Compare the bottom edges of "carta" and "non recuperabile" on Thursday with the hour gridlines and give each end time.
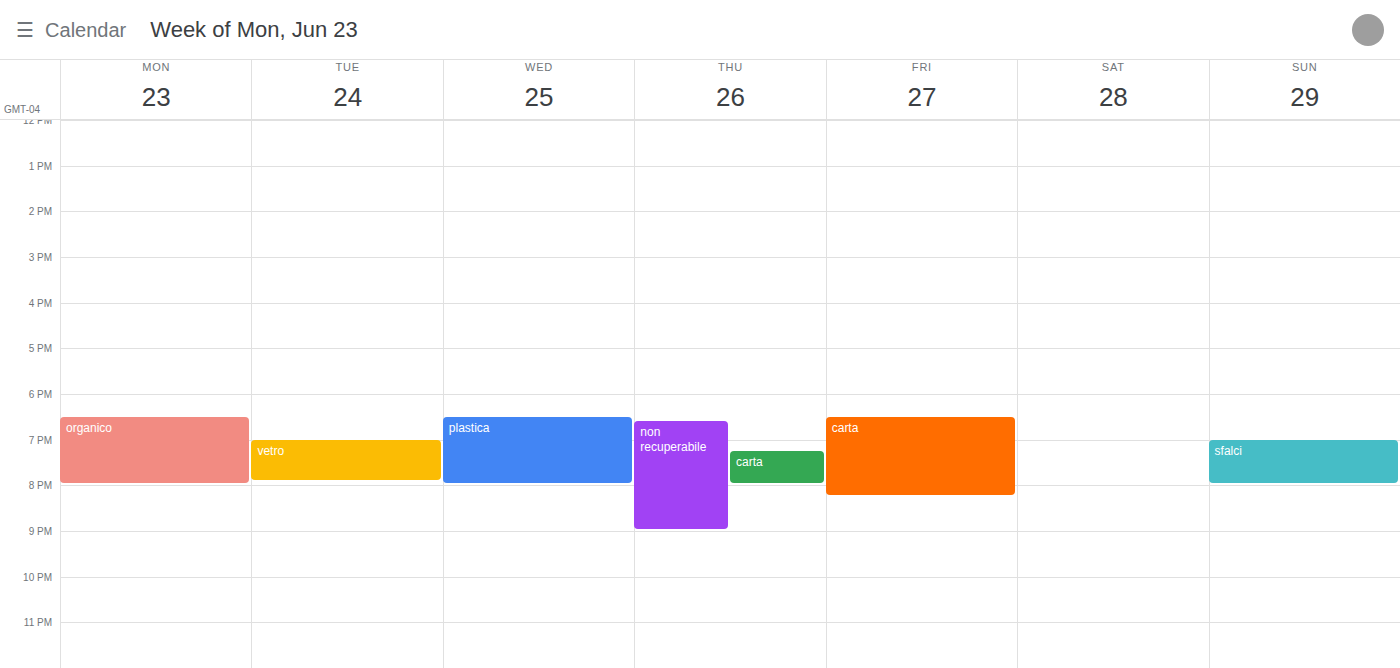
"carta": 8:00 PM, exactly on the 8 PM line. "non recuperabile": 9:00 PM, exactly on the 9 PM line.